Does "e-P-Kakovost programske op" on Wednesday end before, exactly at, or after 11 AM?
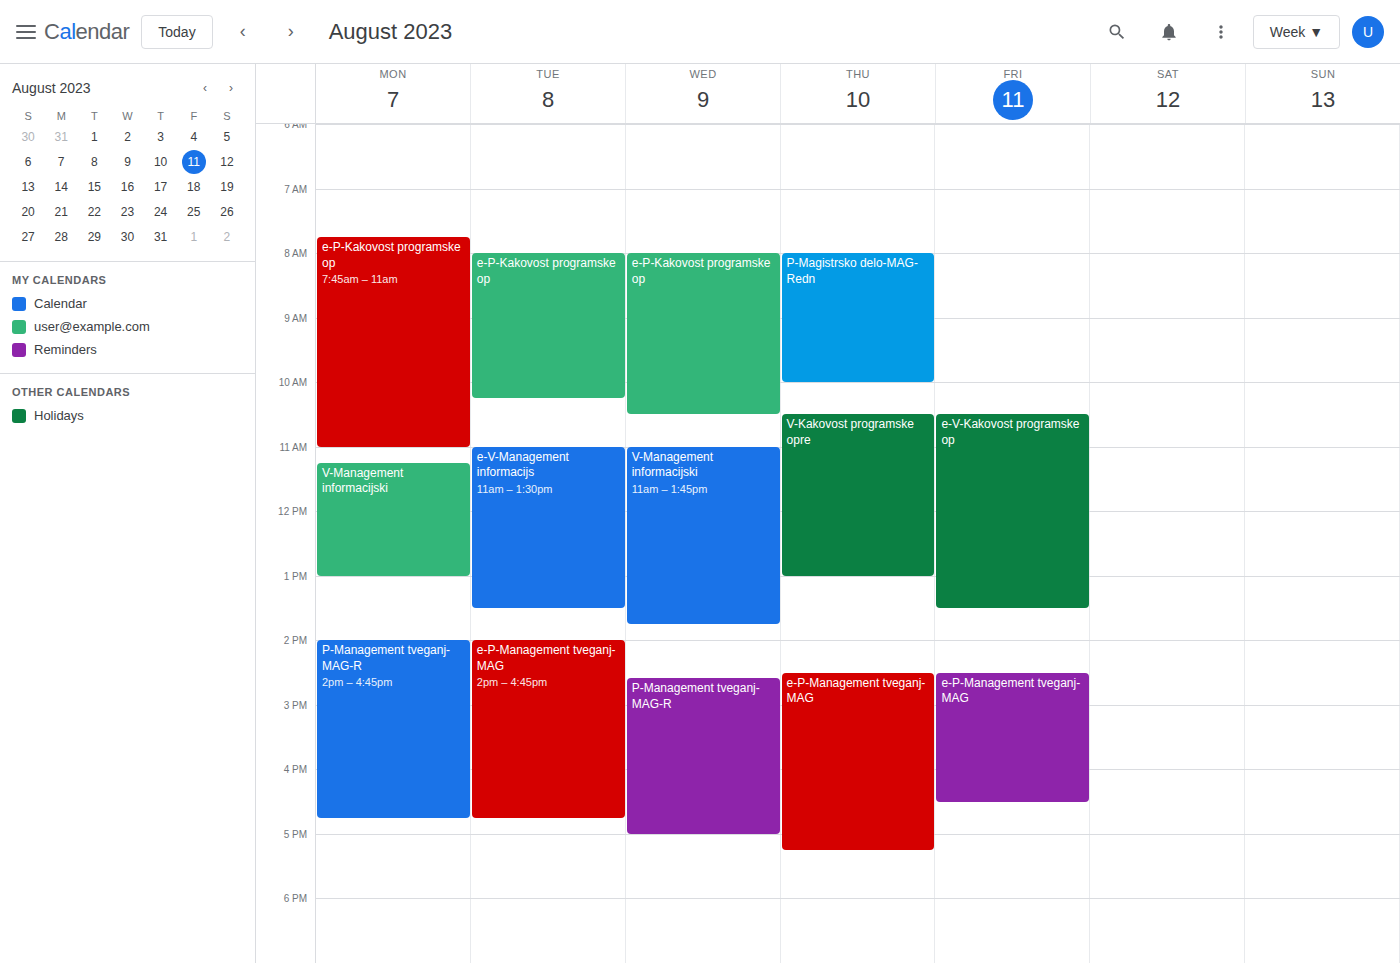
10:30 AM -- before 11 AM, 30 minutes above the 11 AM line.